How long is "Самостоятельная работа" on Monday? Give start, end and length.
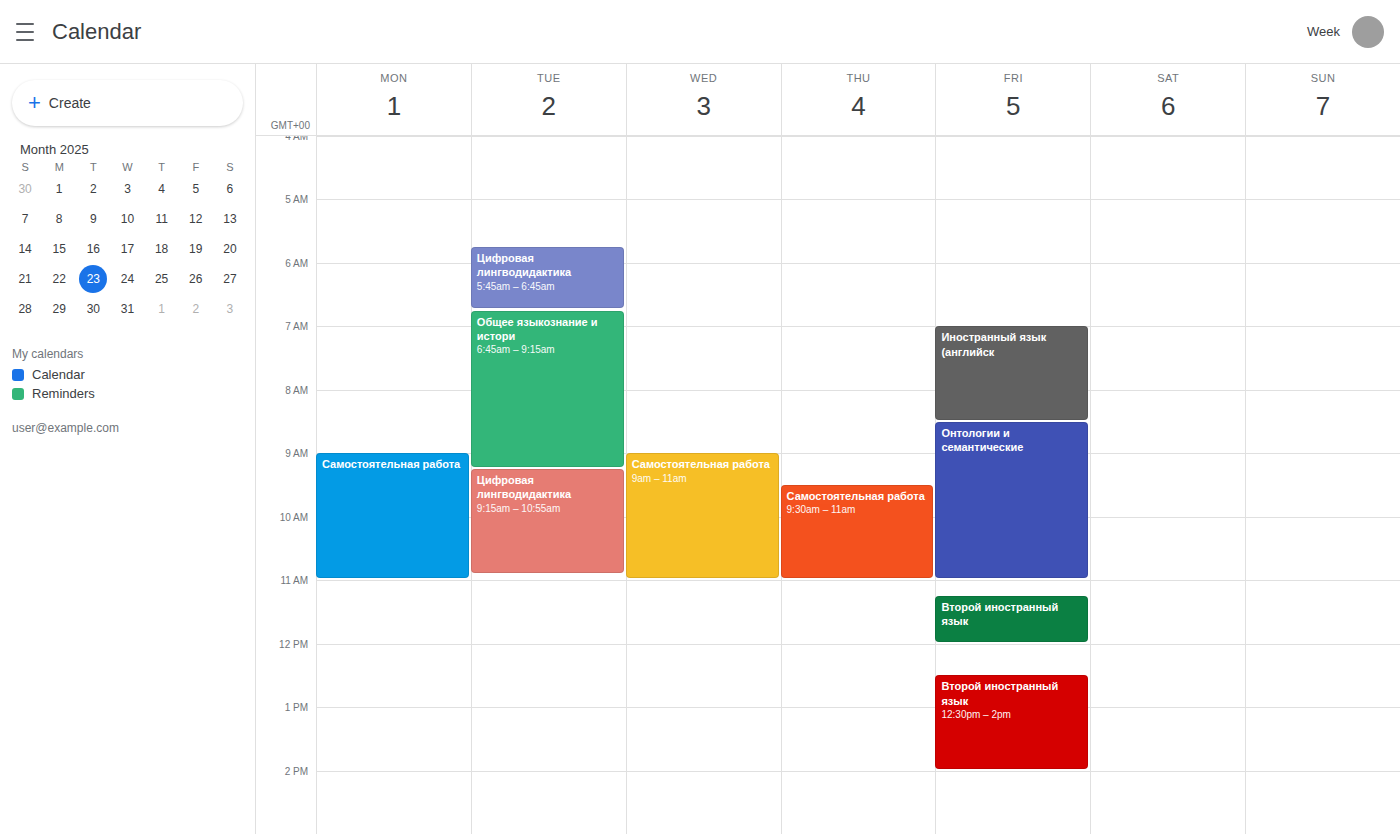
9:00 AM to 11:00 AM, 2 hours